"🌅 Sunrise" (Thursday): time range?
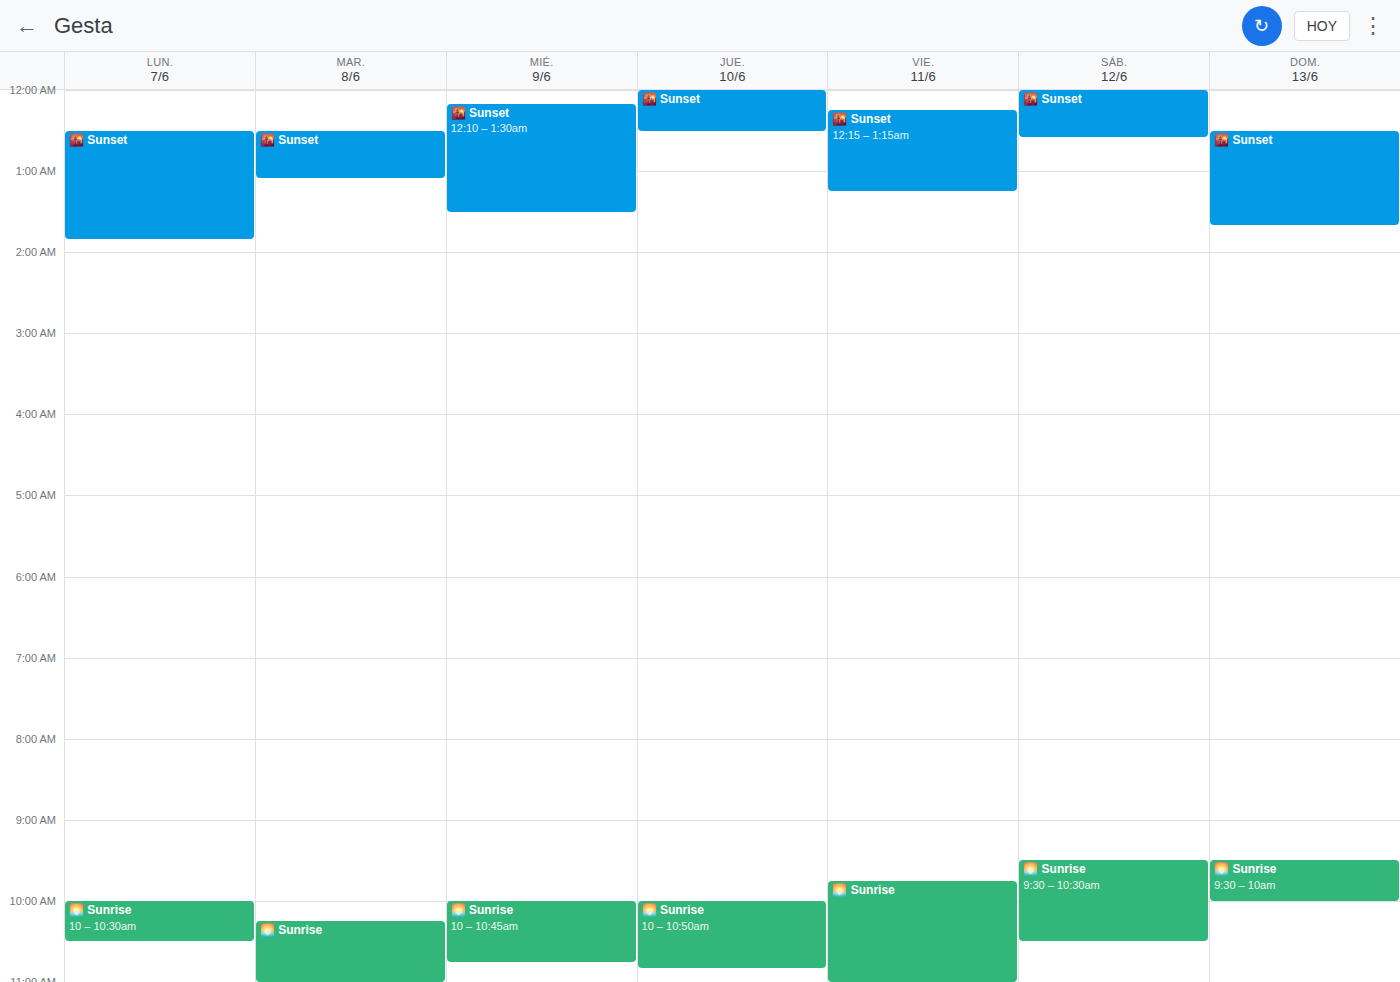
10:00 AM to 10:50 AM